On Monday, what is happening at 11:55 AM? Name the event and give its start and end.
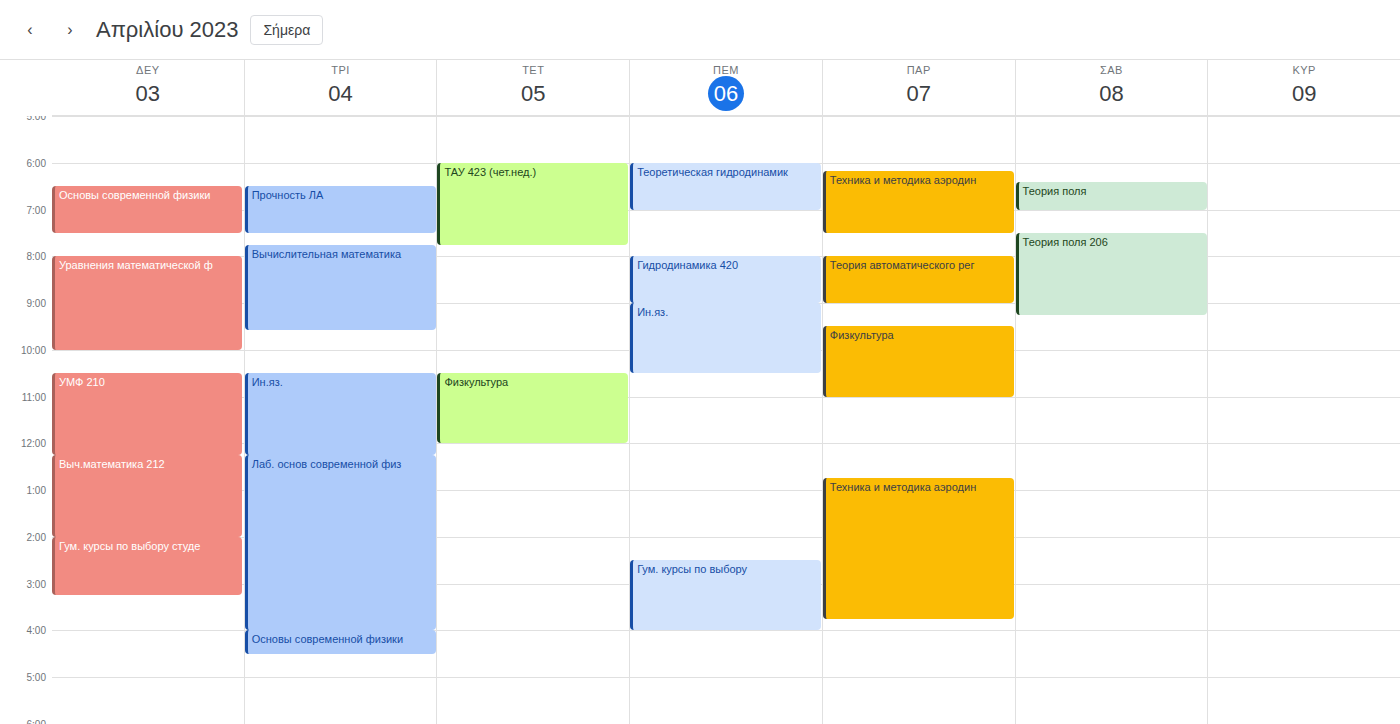
"УМФ 210", 10:30 AM to 12:15 PM